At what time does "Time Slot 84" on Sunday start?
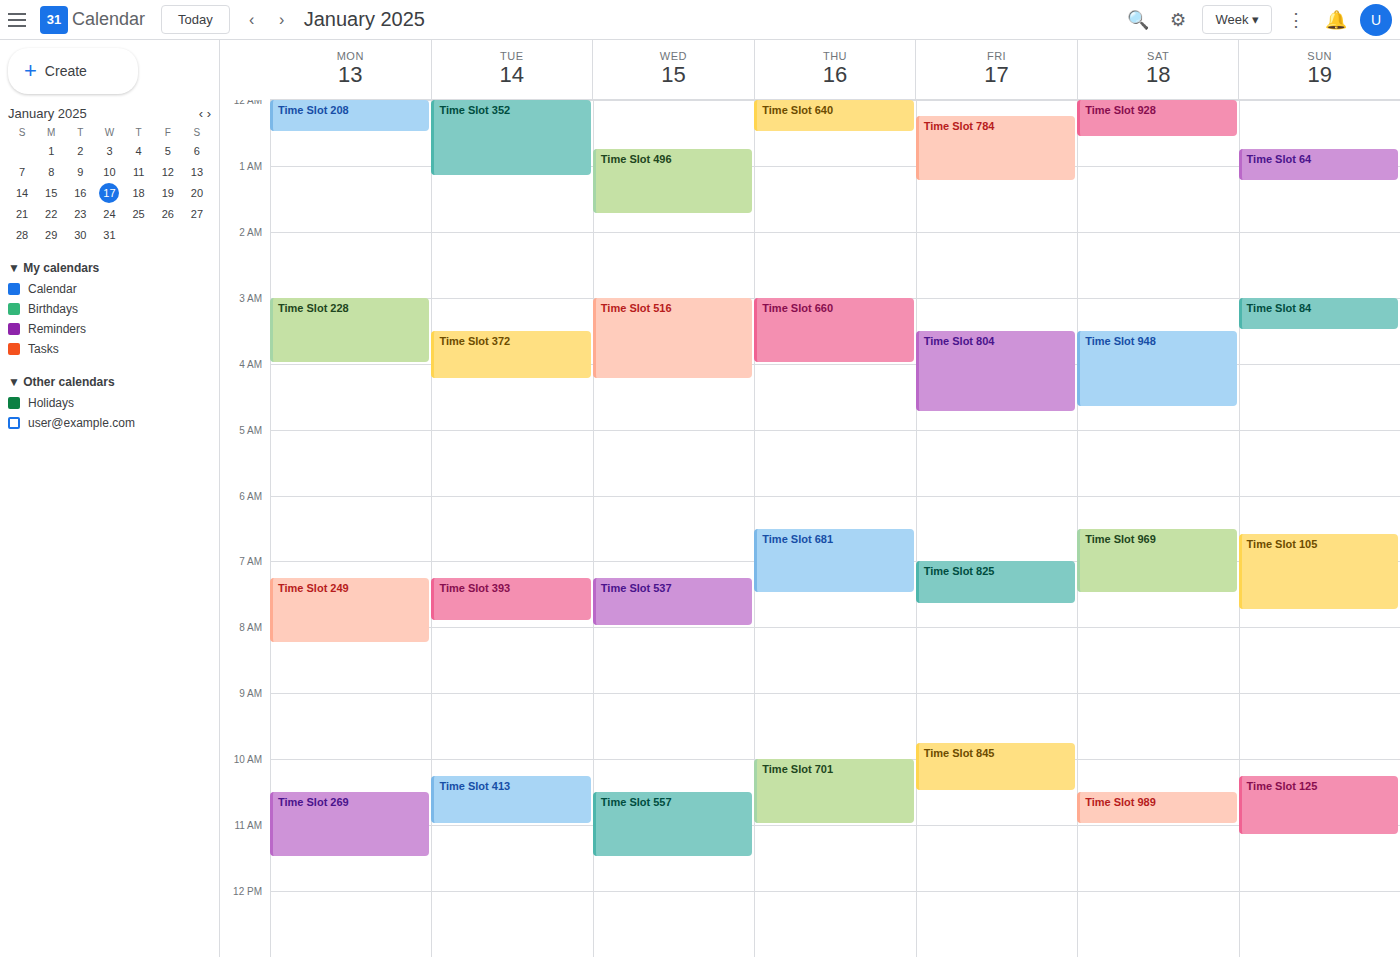
03:00